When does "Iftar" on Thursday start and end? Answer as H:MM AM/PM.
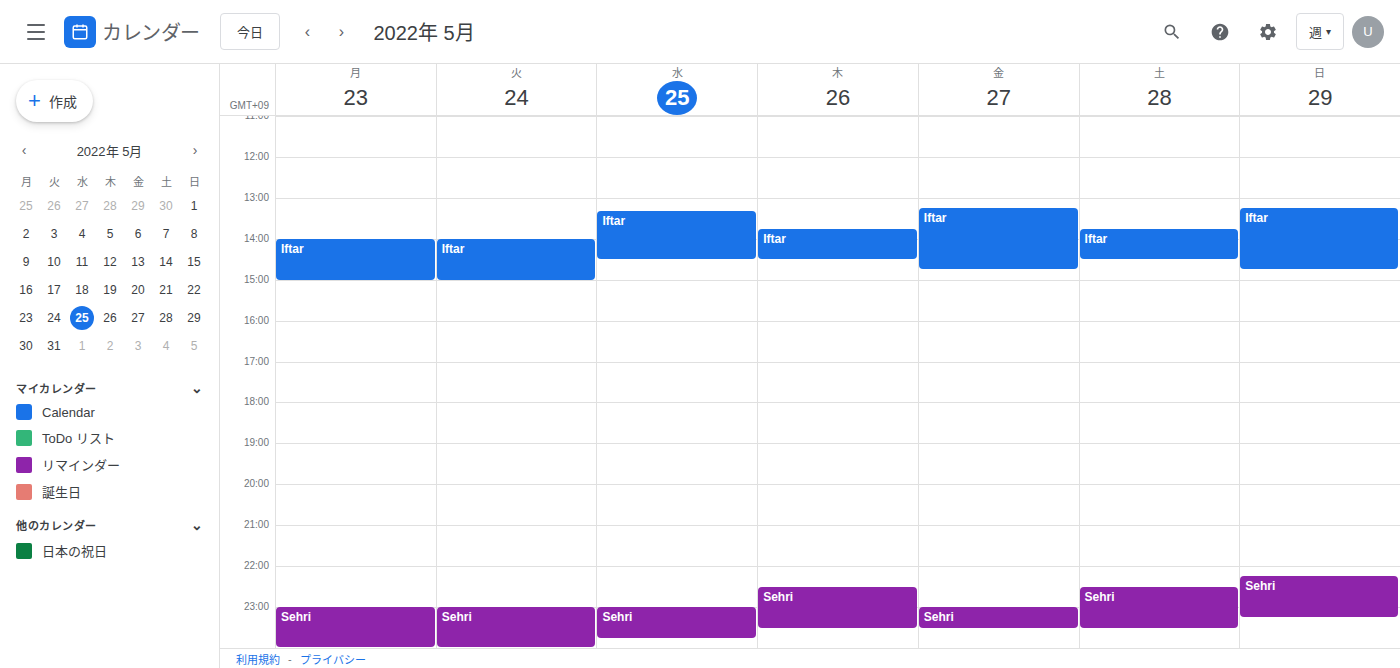
1:45 PM to 2:30 PM